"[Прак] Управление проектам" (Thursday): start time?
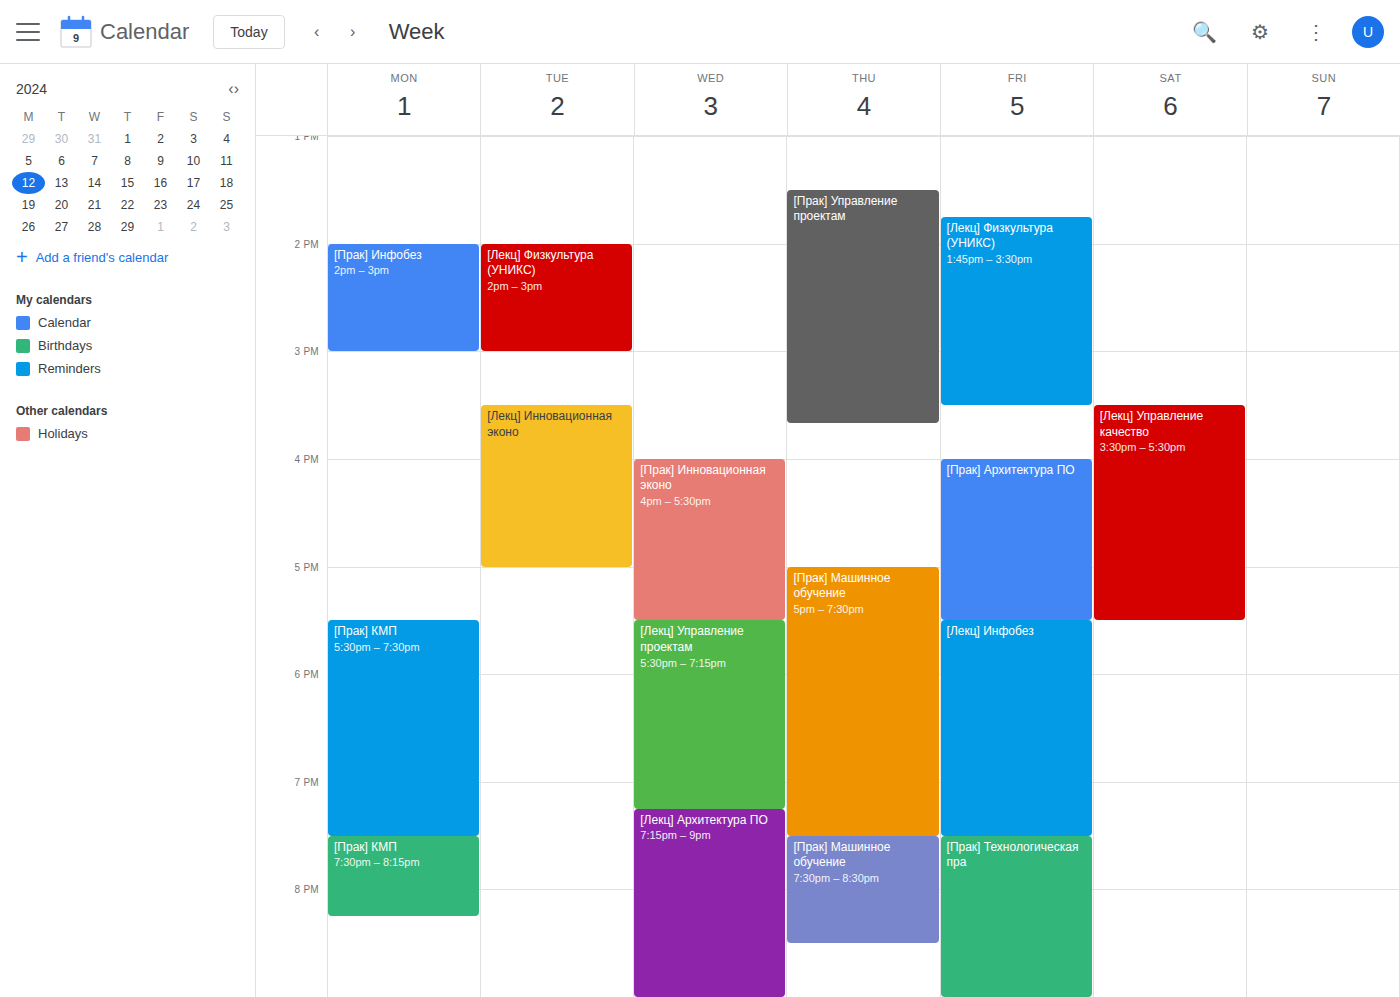
1:30 PM